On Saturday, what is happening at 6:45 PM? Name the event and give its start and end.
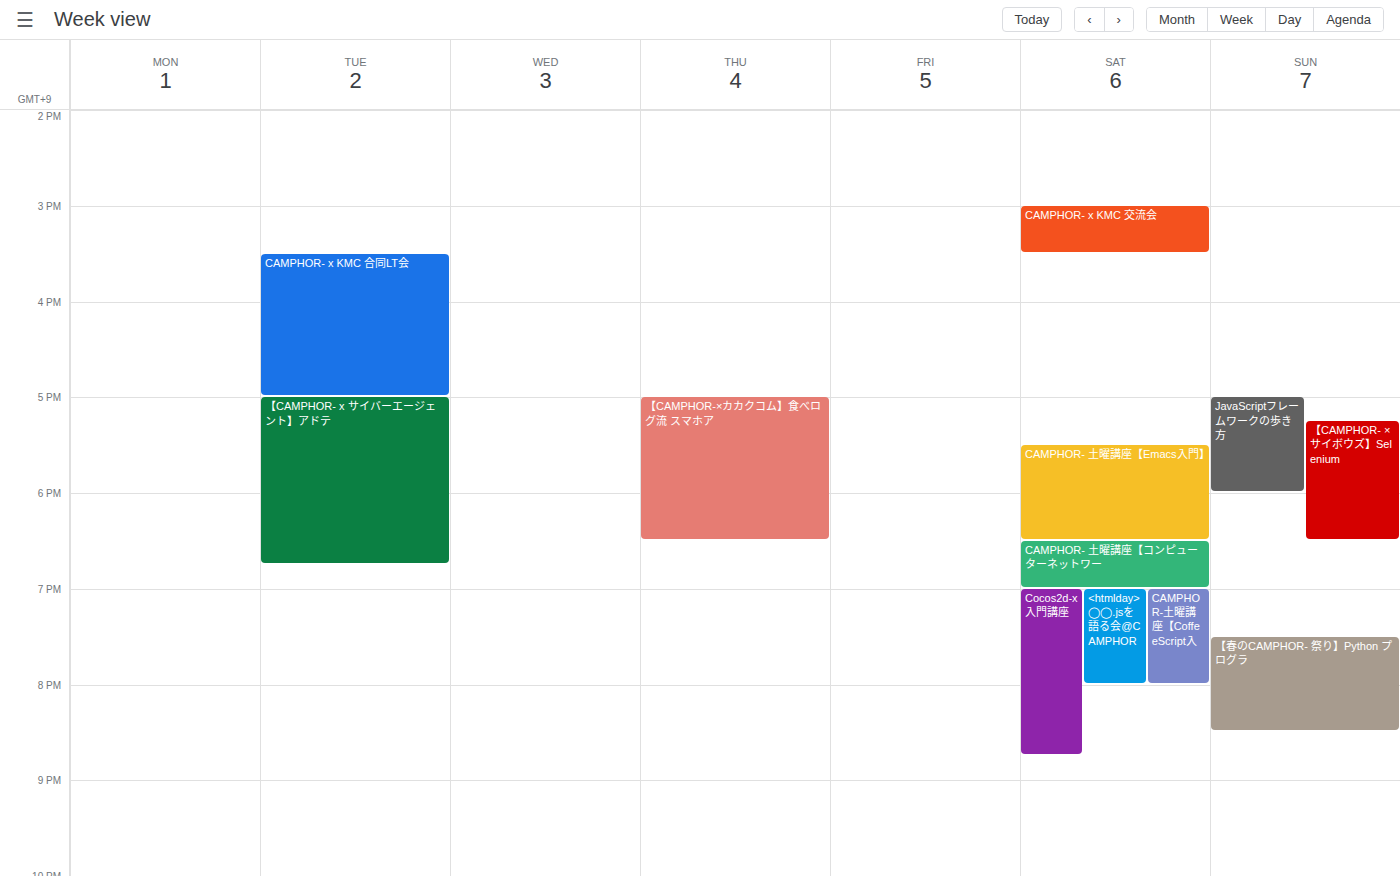
"CAMPHOR- 土曜講座【コンピューターネットワー", 6:30 PM to 7:00 PM